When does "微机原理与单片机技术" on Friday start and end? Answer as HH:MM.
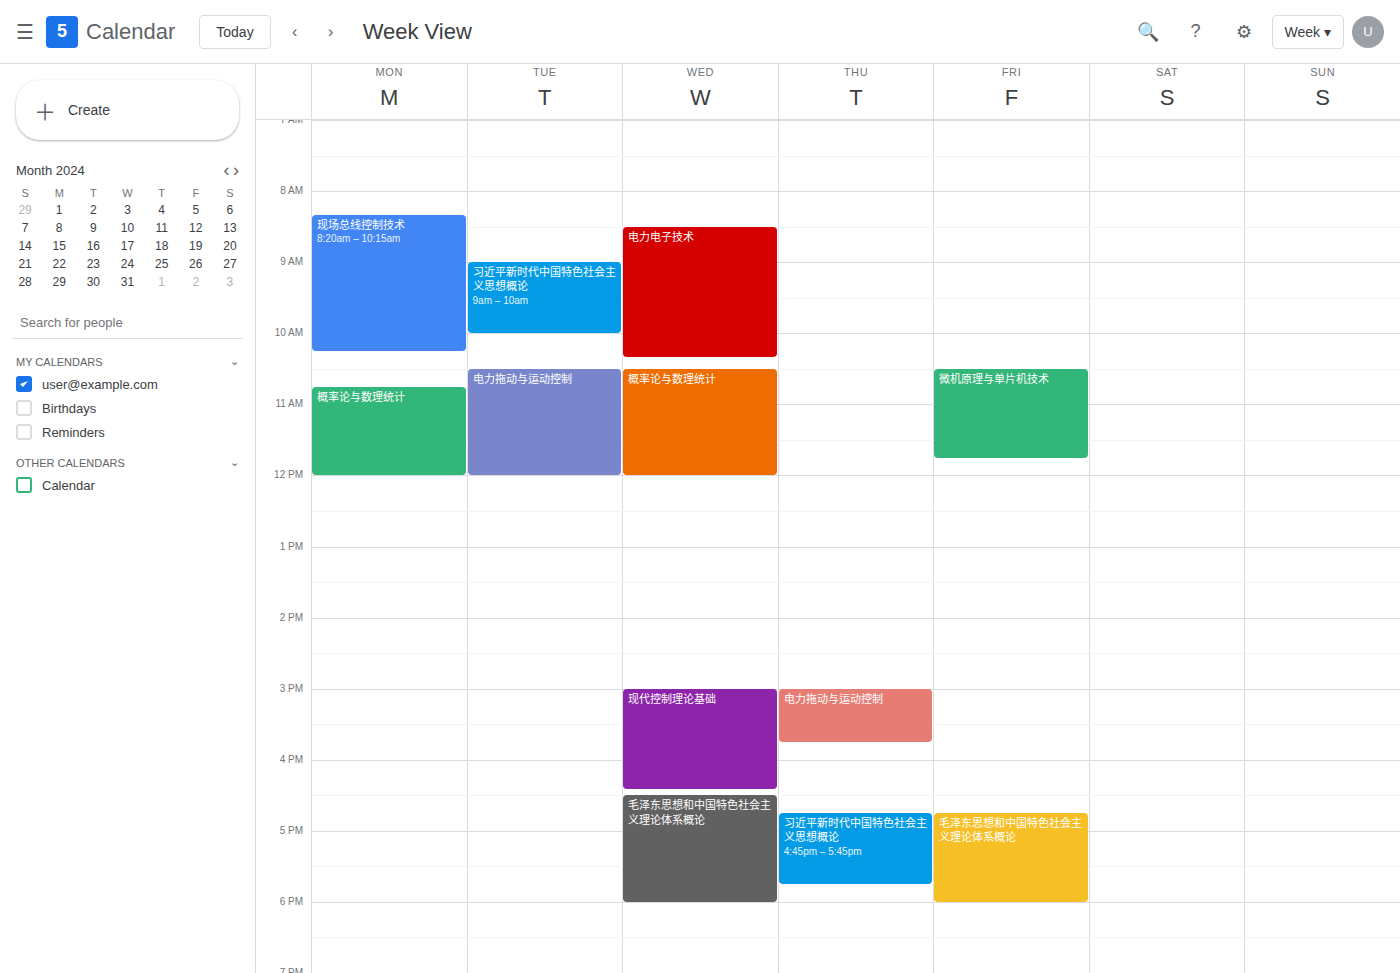
10:30 to 11:45